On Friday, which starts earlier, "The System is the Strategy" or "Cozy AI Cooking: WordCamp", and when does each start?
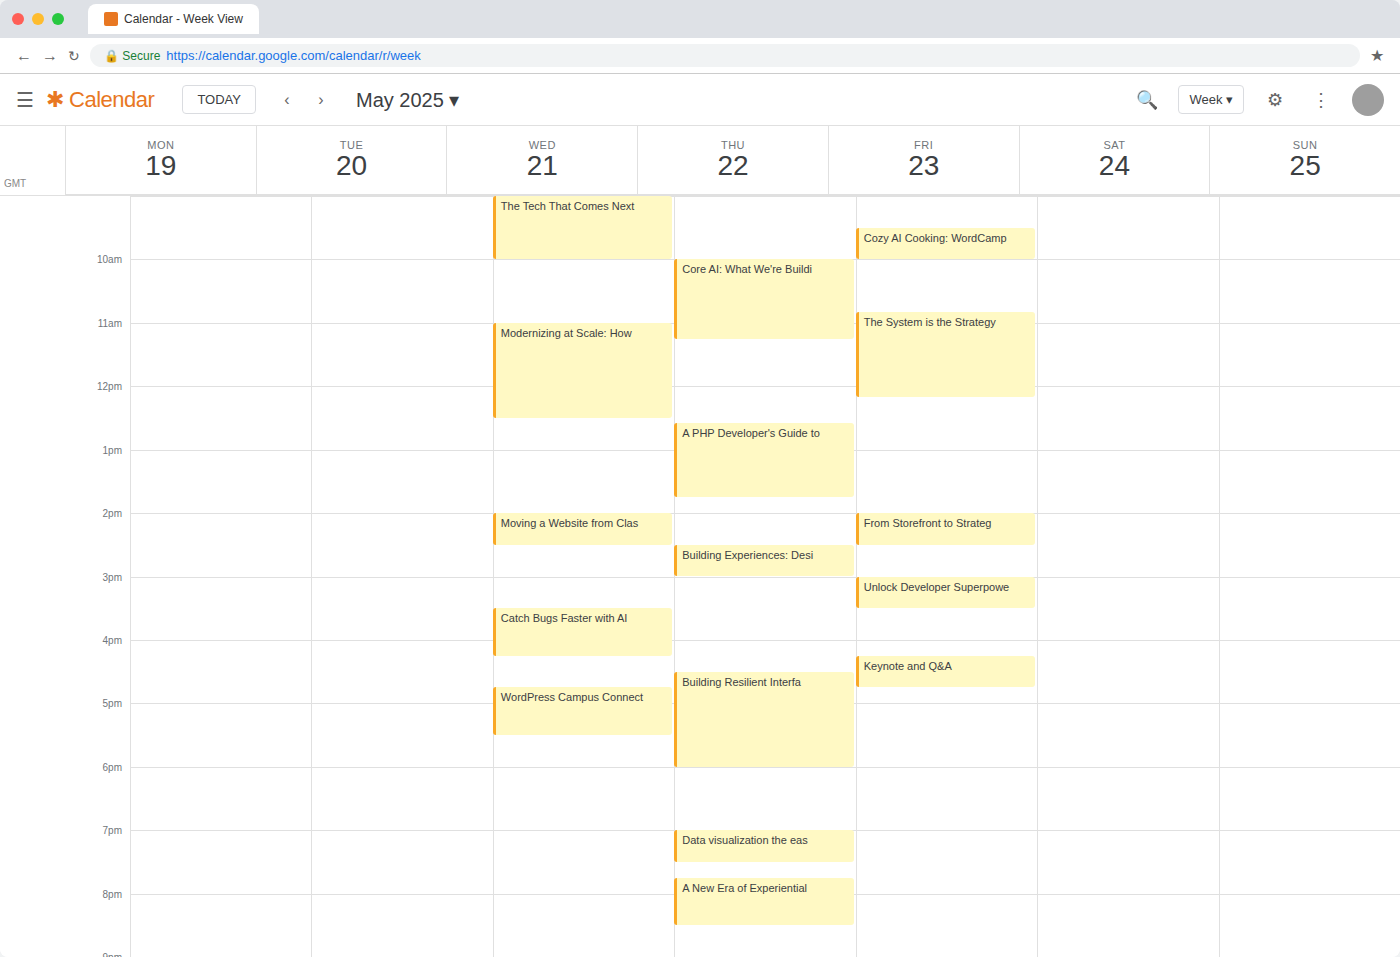
"Cozy AI Cooking: WordCamp" 9:30 AM; "The System is the Strategy" 10:50 AM.